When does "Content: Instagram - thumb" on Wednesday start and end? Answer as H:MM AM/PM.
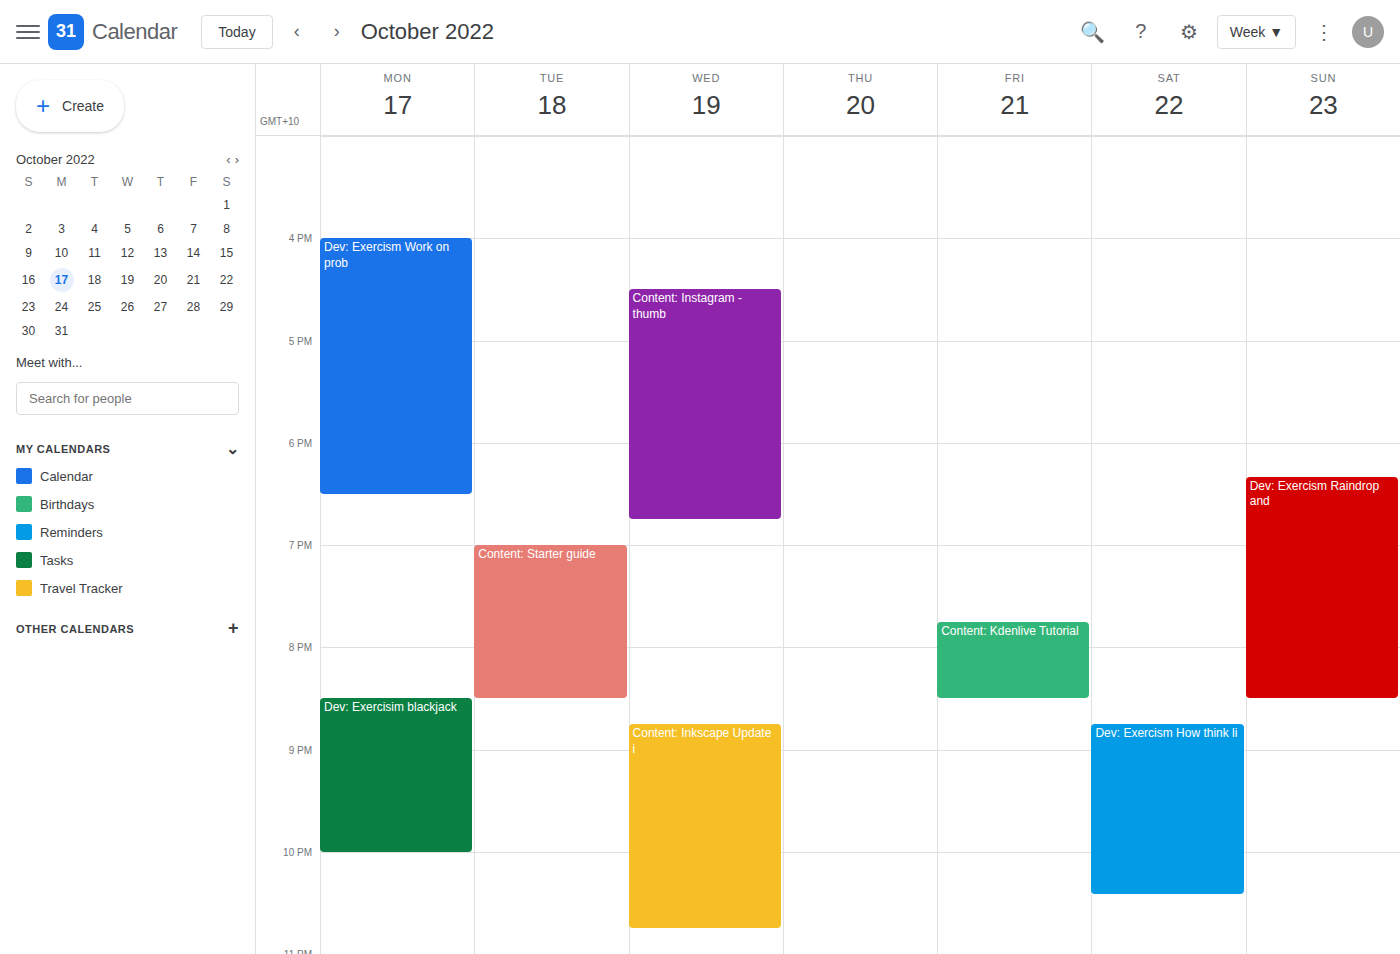
4:30 PM to 6:45 PM